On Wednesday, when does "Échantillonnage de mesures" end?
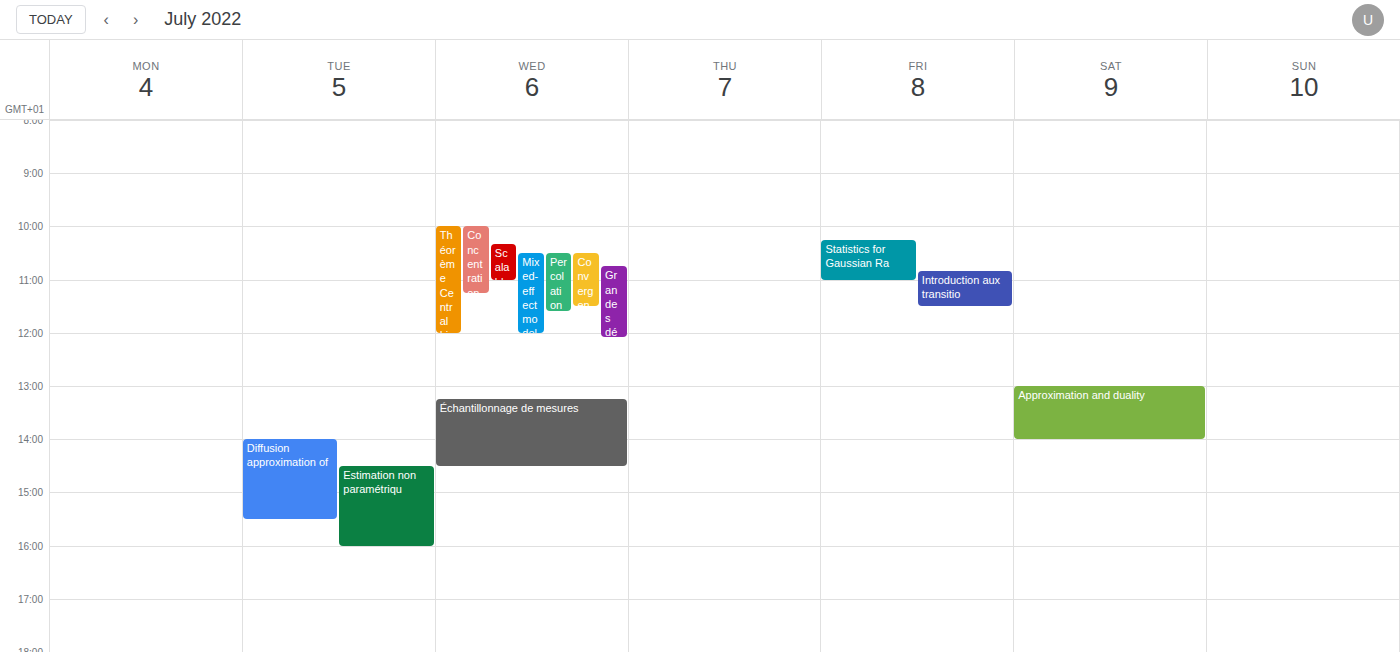
2:30 PM